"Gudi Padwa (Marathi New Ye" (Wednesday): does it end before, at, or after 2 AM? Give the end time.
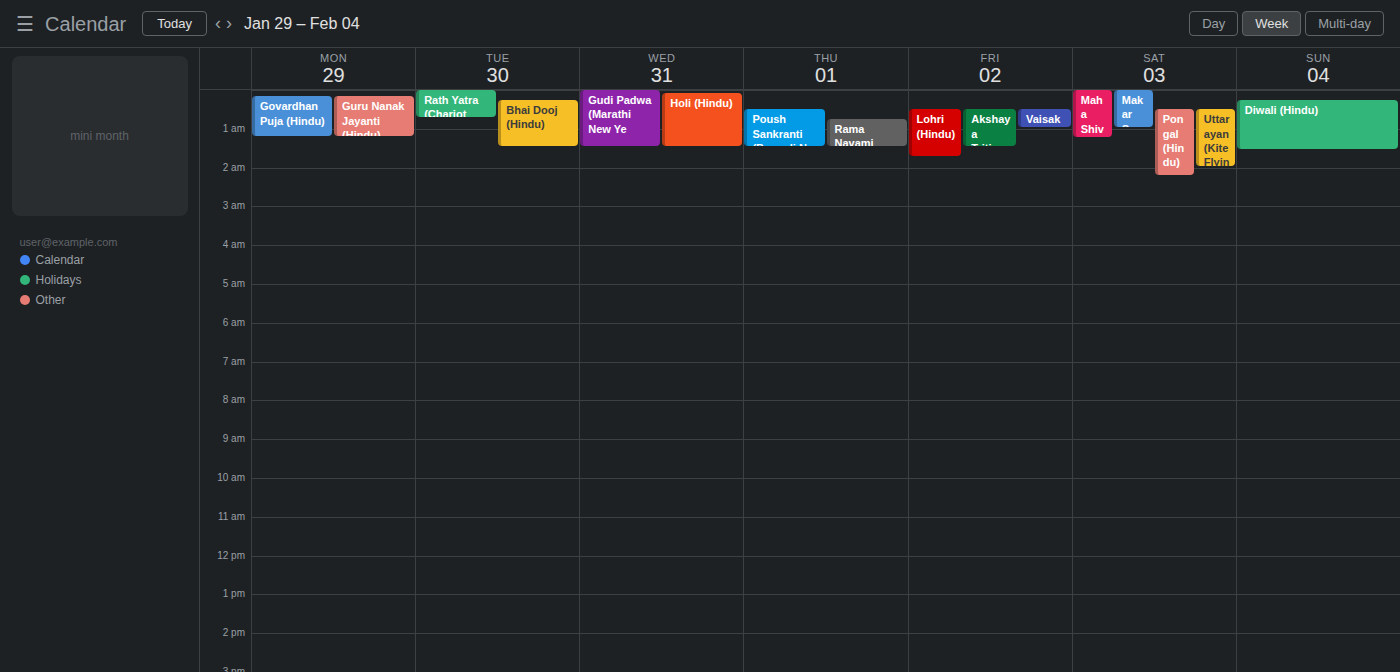
1:30 AM -- before 2 AM, 30 minutes above the 2 AM line.